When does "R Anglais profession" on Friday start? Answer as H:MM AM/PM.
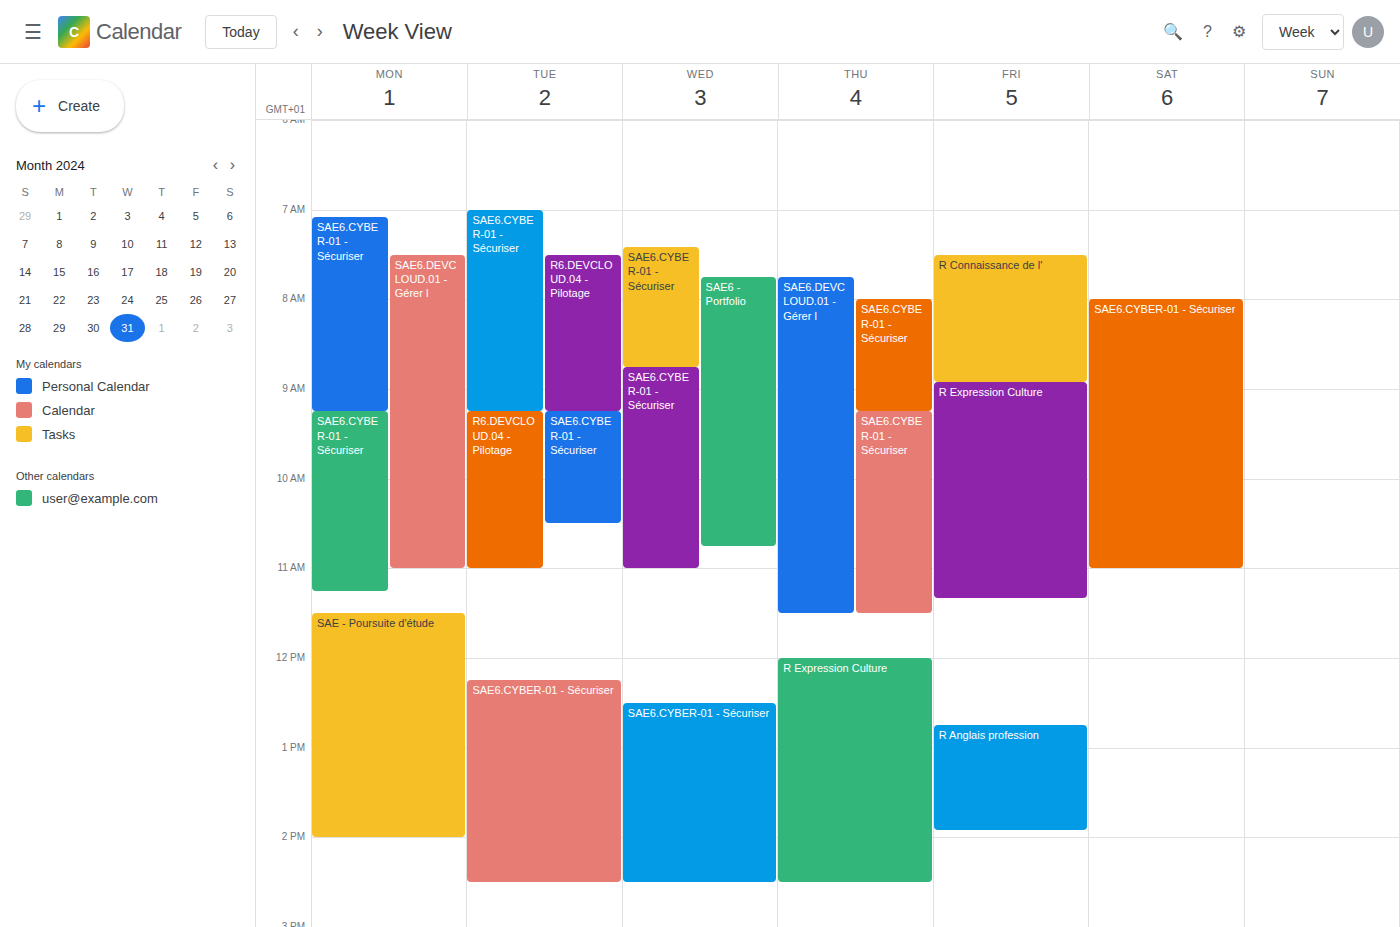
12:45 PM